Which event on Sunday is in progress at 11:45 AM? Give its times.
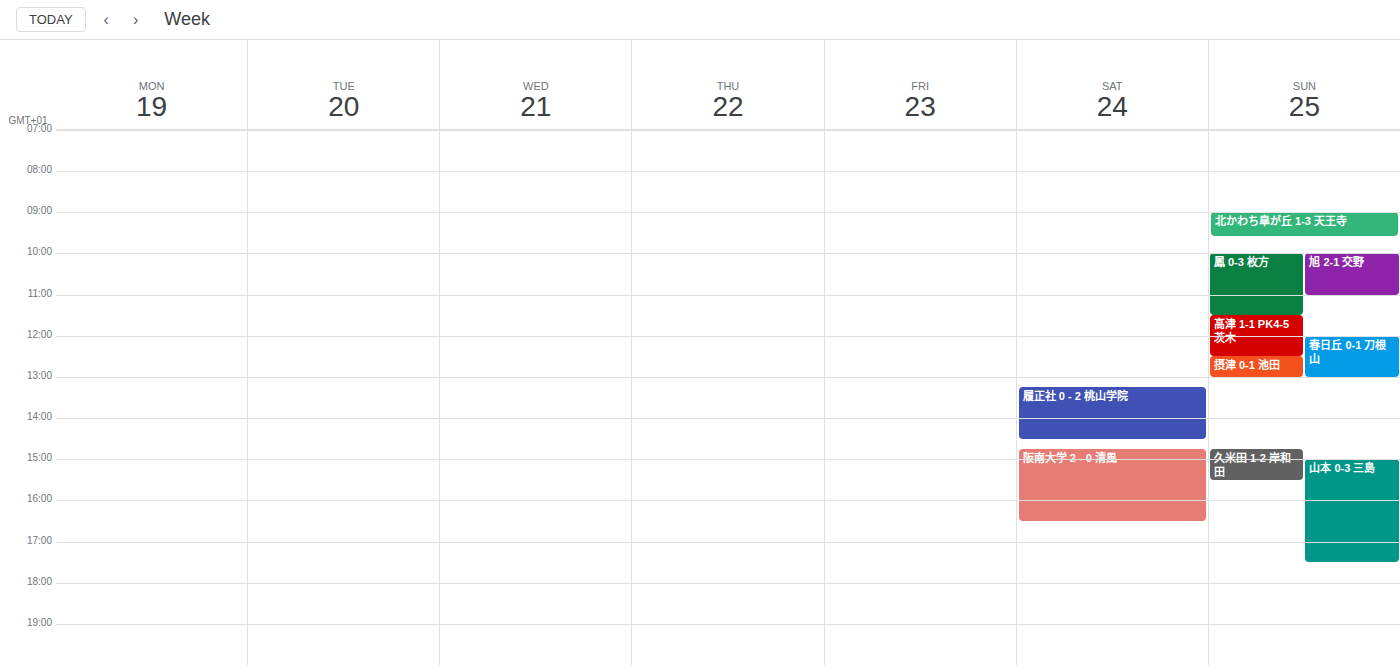
"高津 1-1 PK4-5 茨木", 11:30 AM to 12:30 PM